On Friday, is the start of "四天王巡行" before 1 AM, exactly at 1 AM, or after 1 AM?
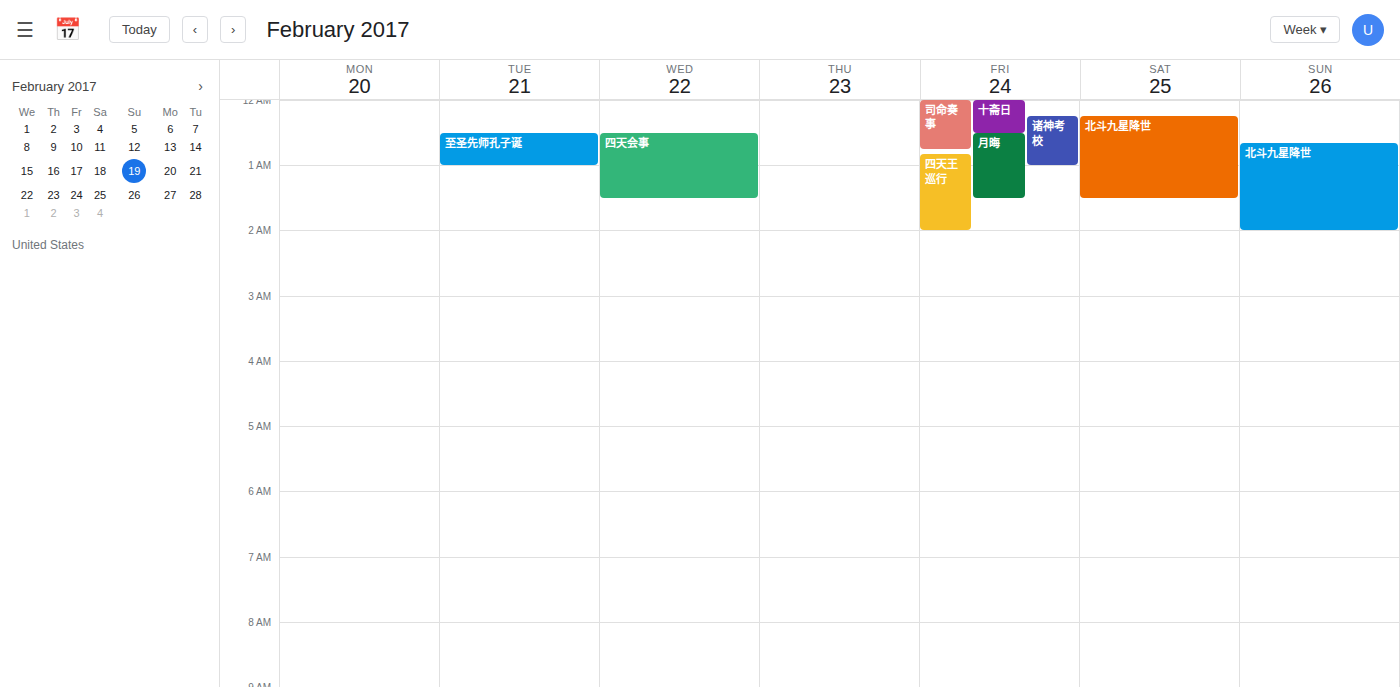
12:50 AM -- before 1 AM, 10 minutes above the 1 AM line.